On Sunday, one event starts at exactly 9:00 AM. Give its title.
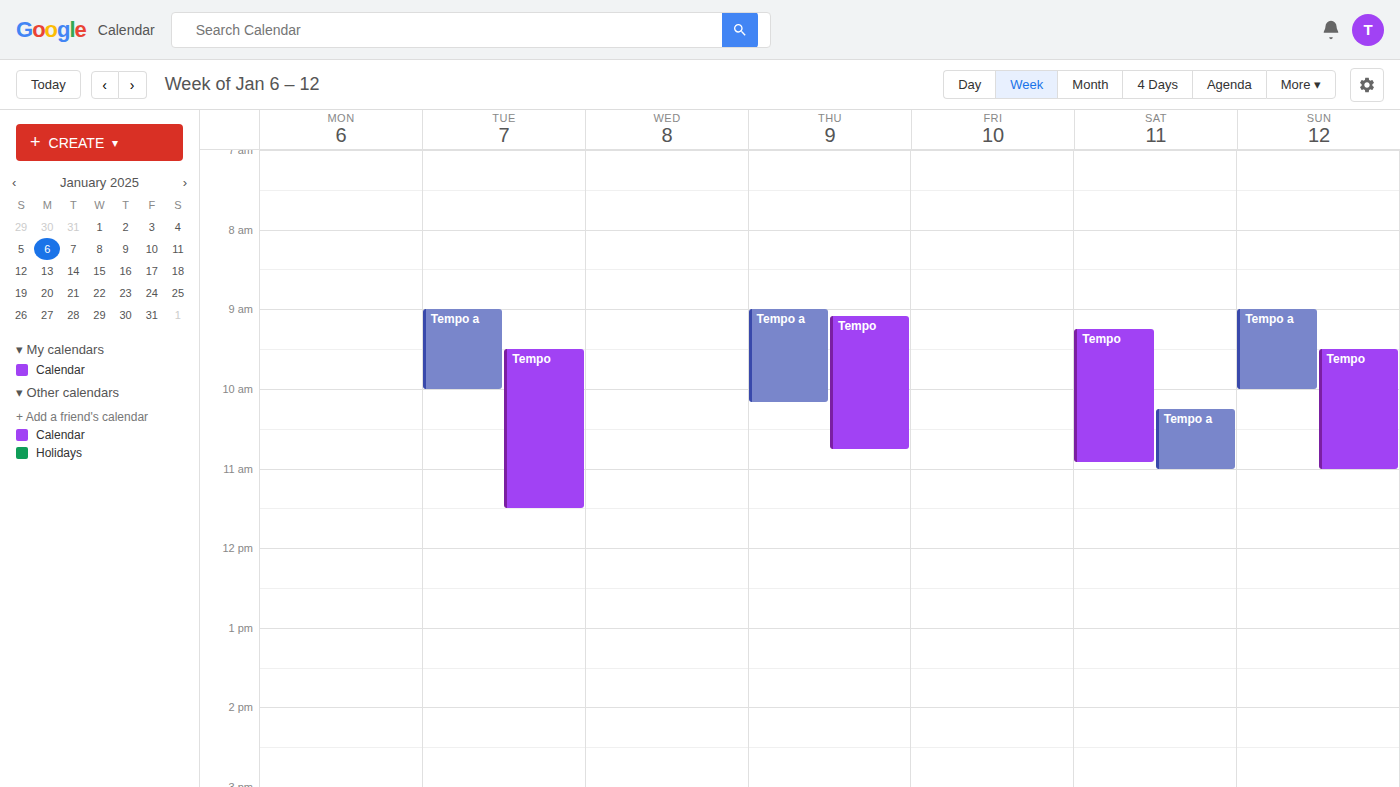
"Tempo a"